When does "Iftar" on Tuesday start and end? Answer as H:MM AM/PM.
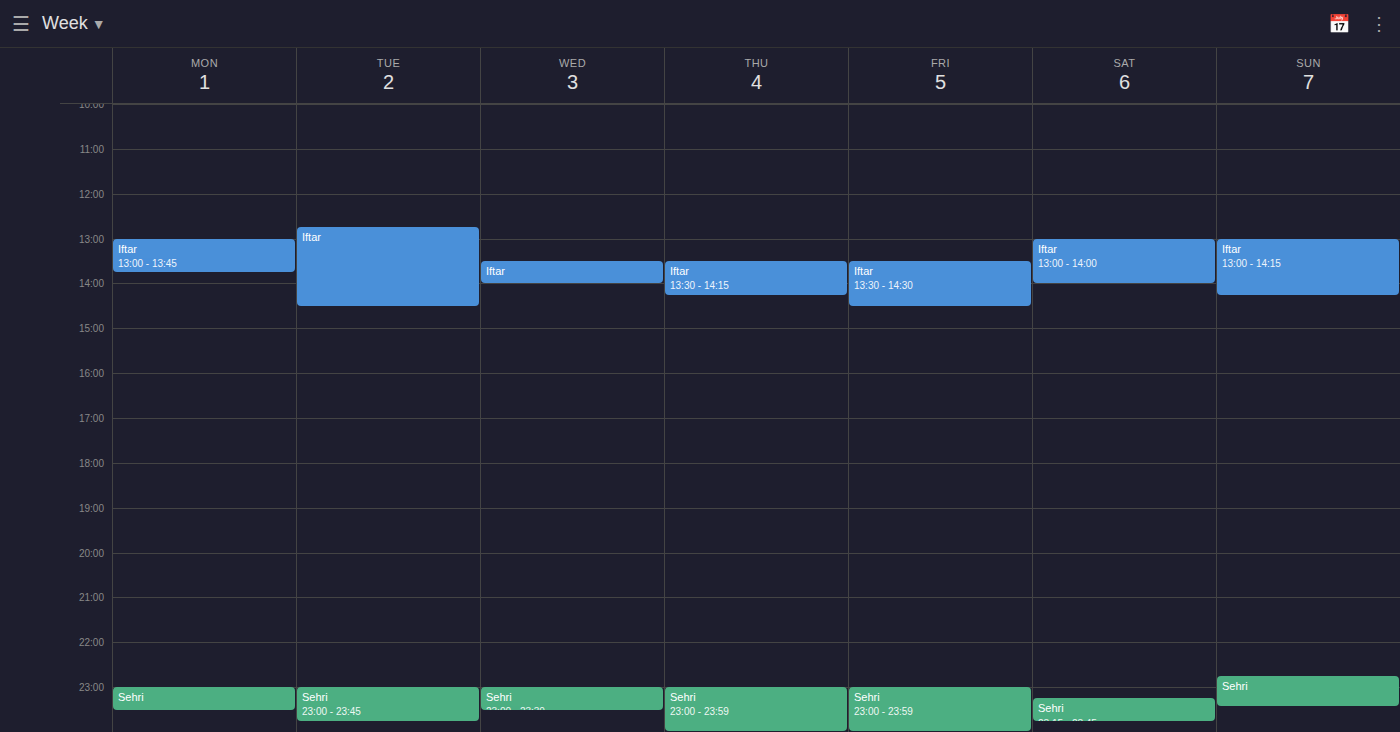
12:45 PM to 2:30 PM